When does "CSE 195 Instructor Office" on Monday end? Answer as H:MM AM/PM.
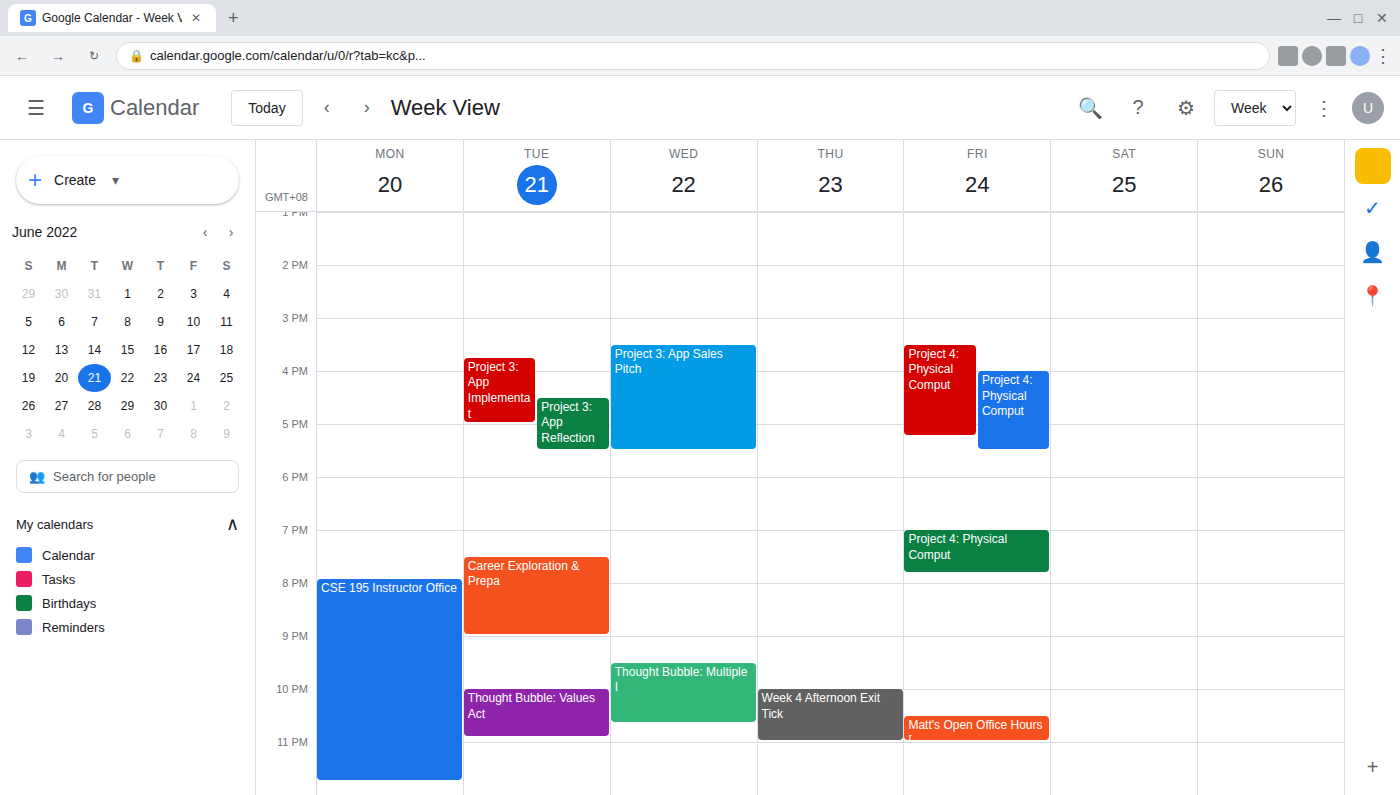
11:45 PM